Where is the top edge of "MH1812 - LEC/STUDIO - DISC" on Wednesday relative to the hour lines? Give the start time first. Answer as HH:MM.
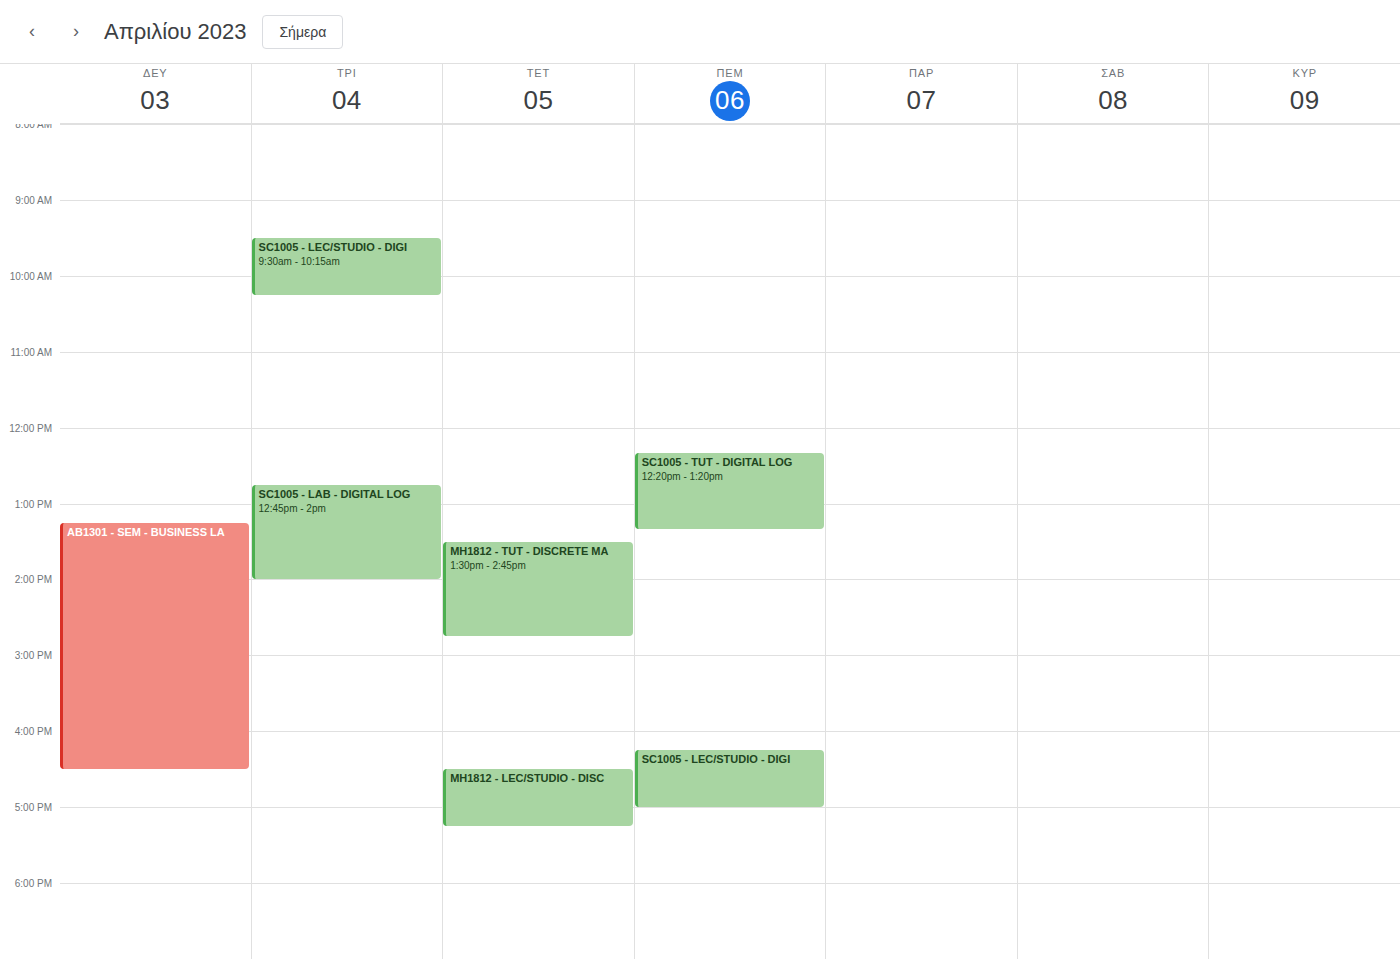
16:30 -- halfway between the 16:00 and 17:00 lines.